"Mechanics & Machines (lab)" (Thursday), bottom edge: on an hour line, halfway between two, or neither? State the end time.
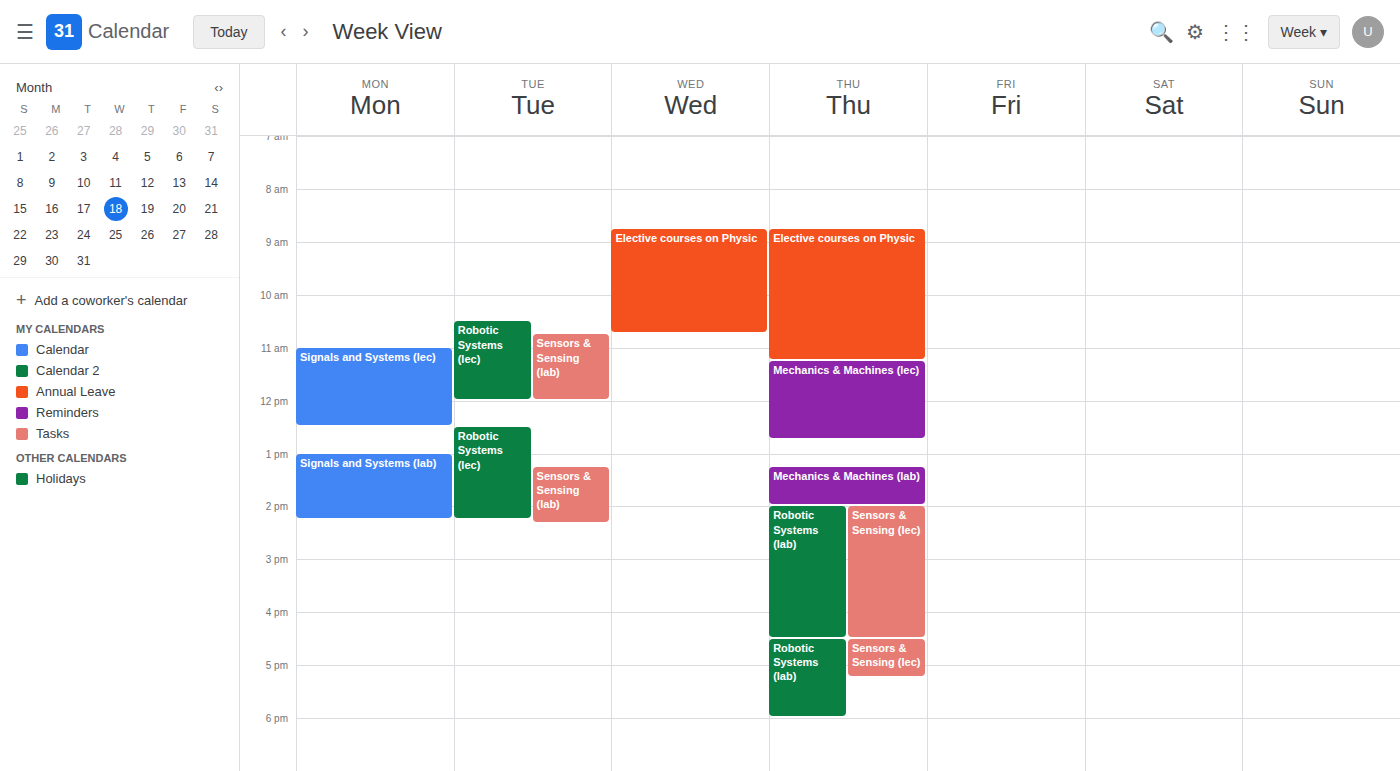
2:00 PM -- exactly on the 2 PM line.